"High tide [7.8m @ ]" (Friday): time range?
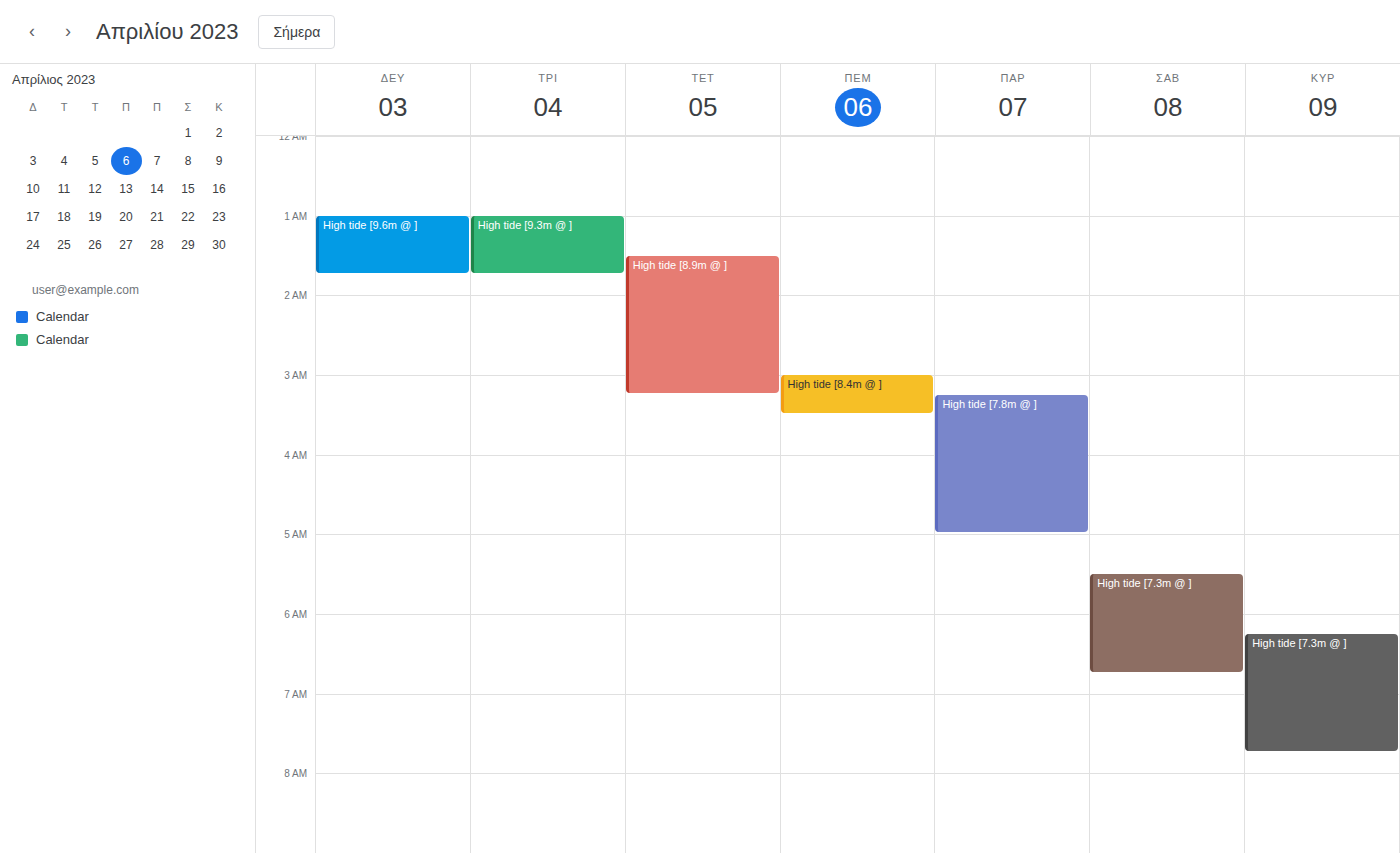
3:15 AM to 5:00 AM